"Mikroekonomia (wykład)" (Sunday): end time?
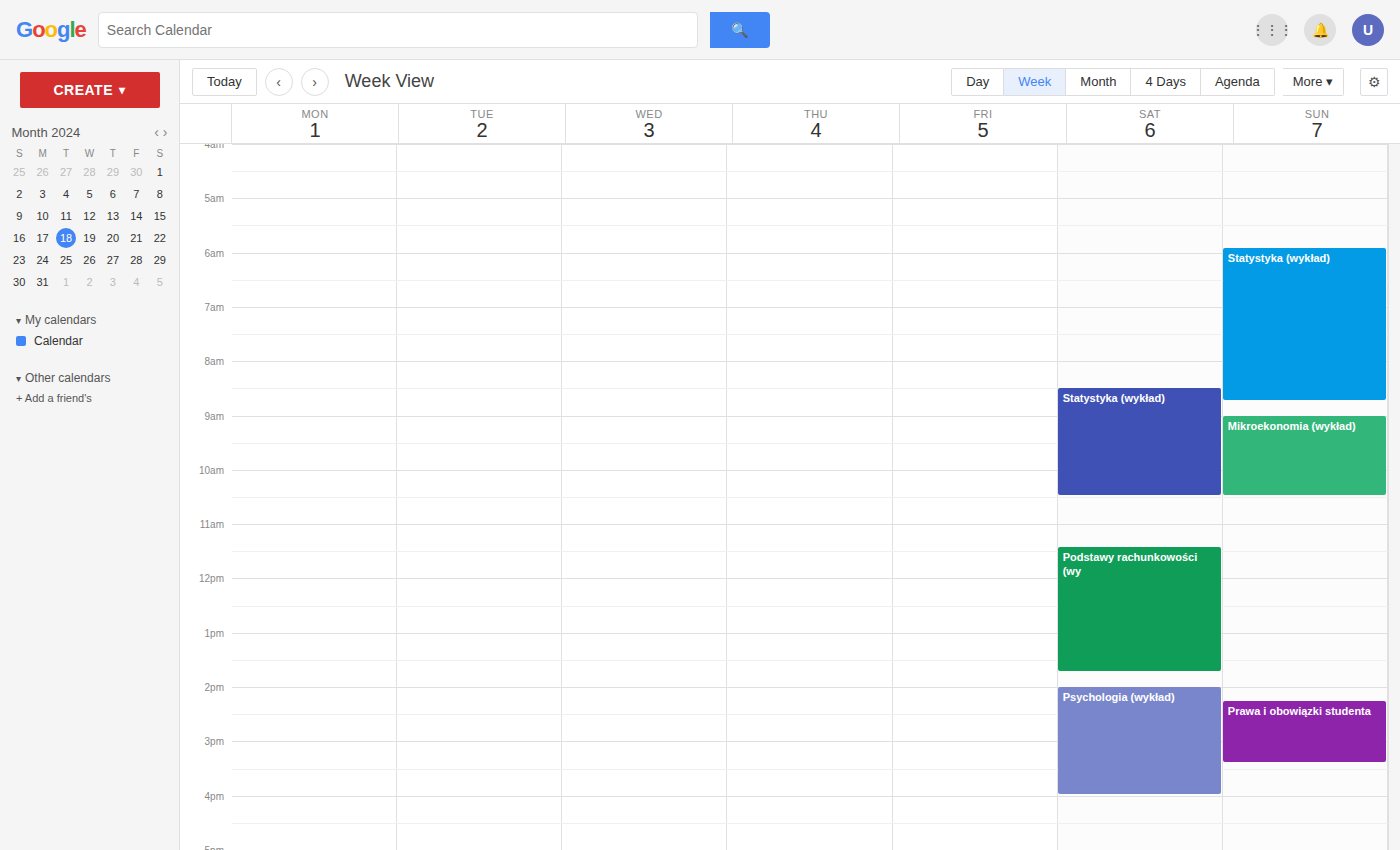
10:30 AM